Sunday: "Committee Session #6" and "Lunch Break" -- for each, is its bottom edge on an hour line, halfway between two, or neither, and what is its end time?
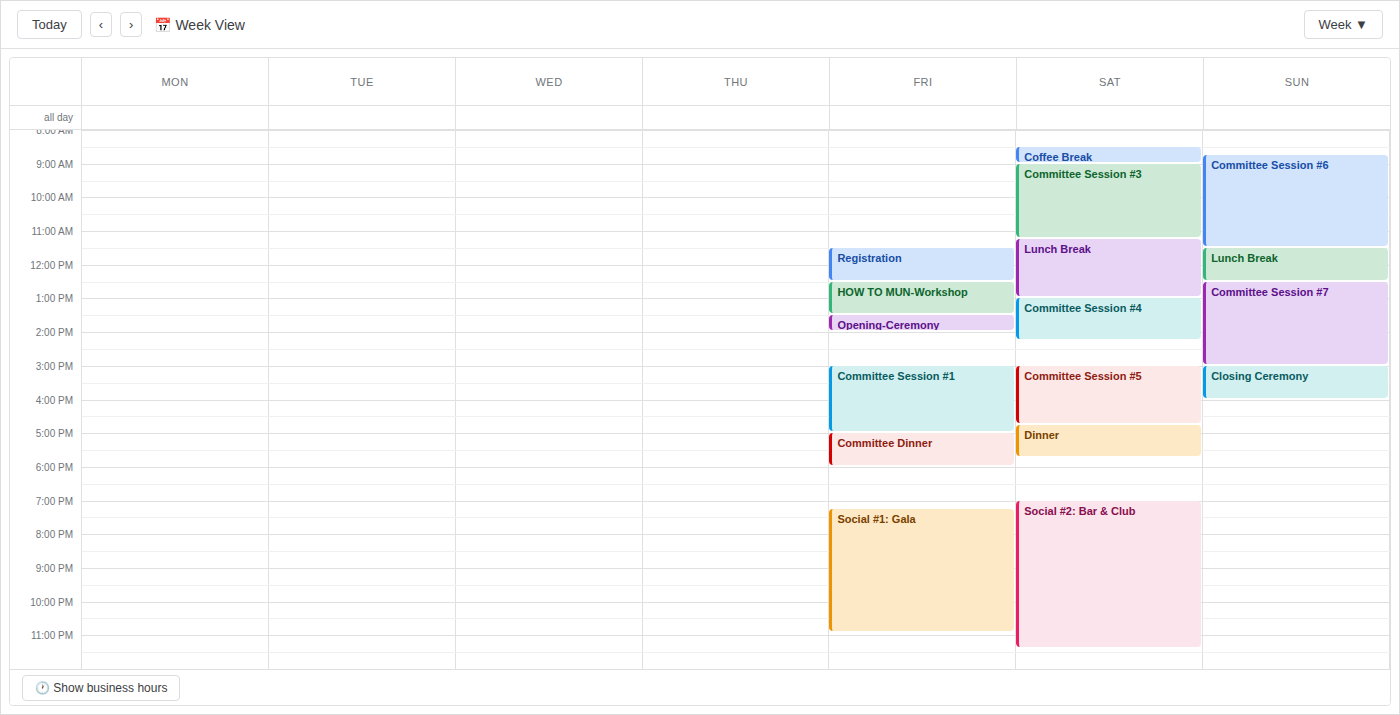
"Committee Session #6": 11:30 AM, halfway between the 11 AM and 12 PM lines. "Lunch Break": 12:30 PM, halfway between the 12 PM and 1 PM lines.